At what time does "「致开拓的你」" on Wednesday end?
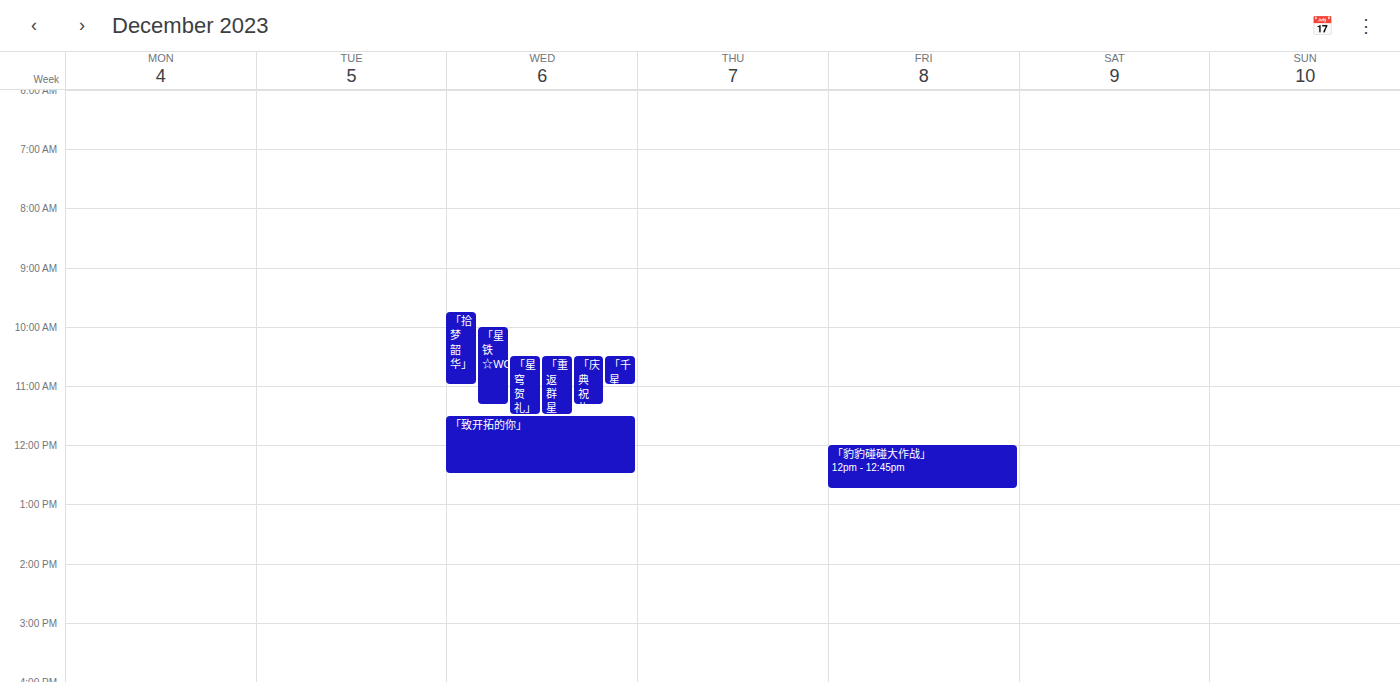
12:30